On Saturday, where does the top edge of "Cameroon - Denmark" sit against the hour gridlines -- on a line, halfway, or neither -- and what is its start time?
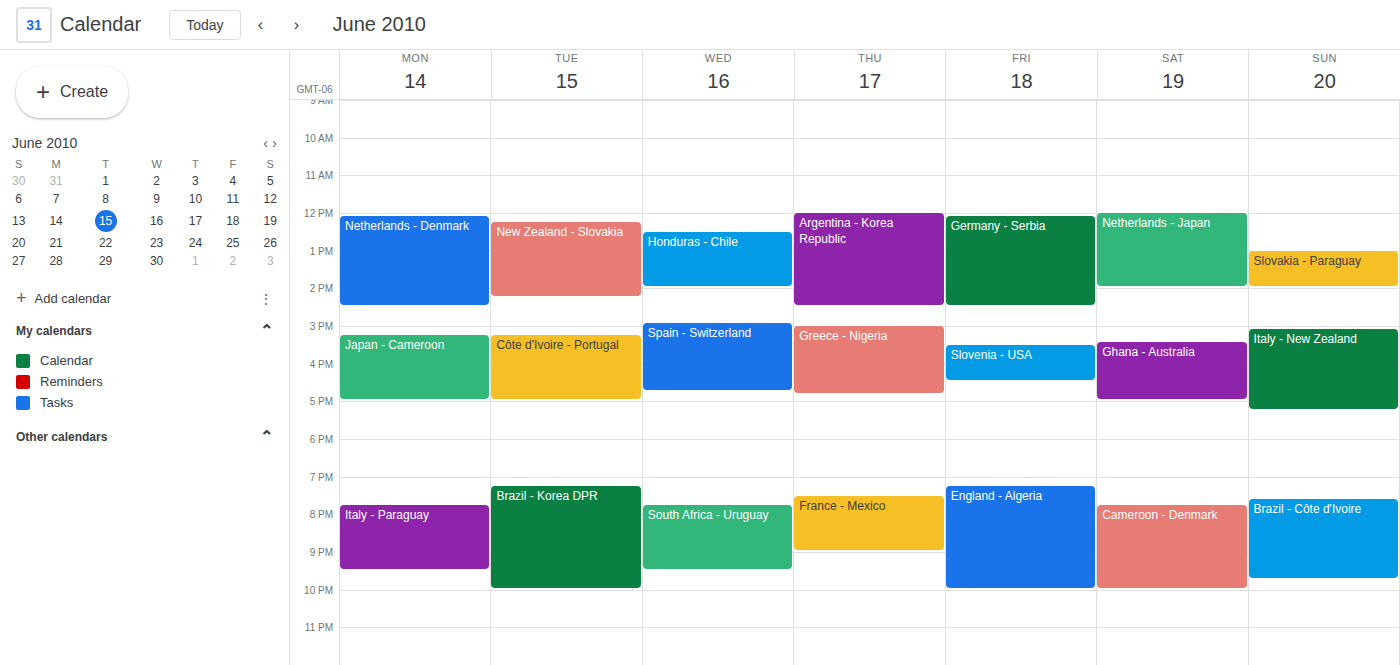
7:45 PM -- neither: three quarters of the way from the 7 PM line to the 8 PM line.